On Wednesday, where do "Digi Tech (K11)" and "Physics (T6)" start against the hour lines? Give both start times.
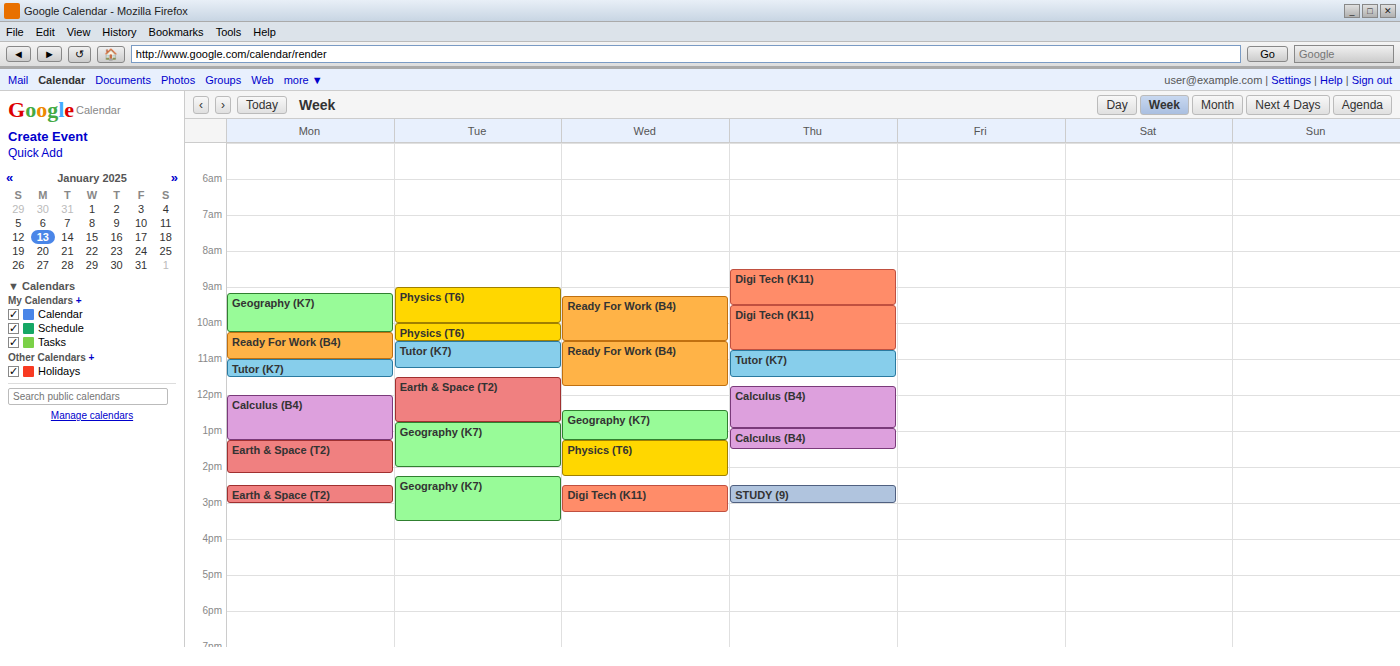
"Digi Tech (K11)": 2:30 PM, halfway between the 2 PM and 3 PM lines. "Physics (T6)": 1:15 PM, neither: a quarter of the way from the 1 PM line to the 2 PM line.